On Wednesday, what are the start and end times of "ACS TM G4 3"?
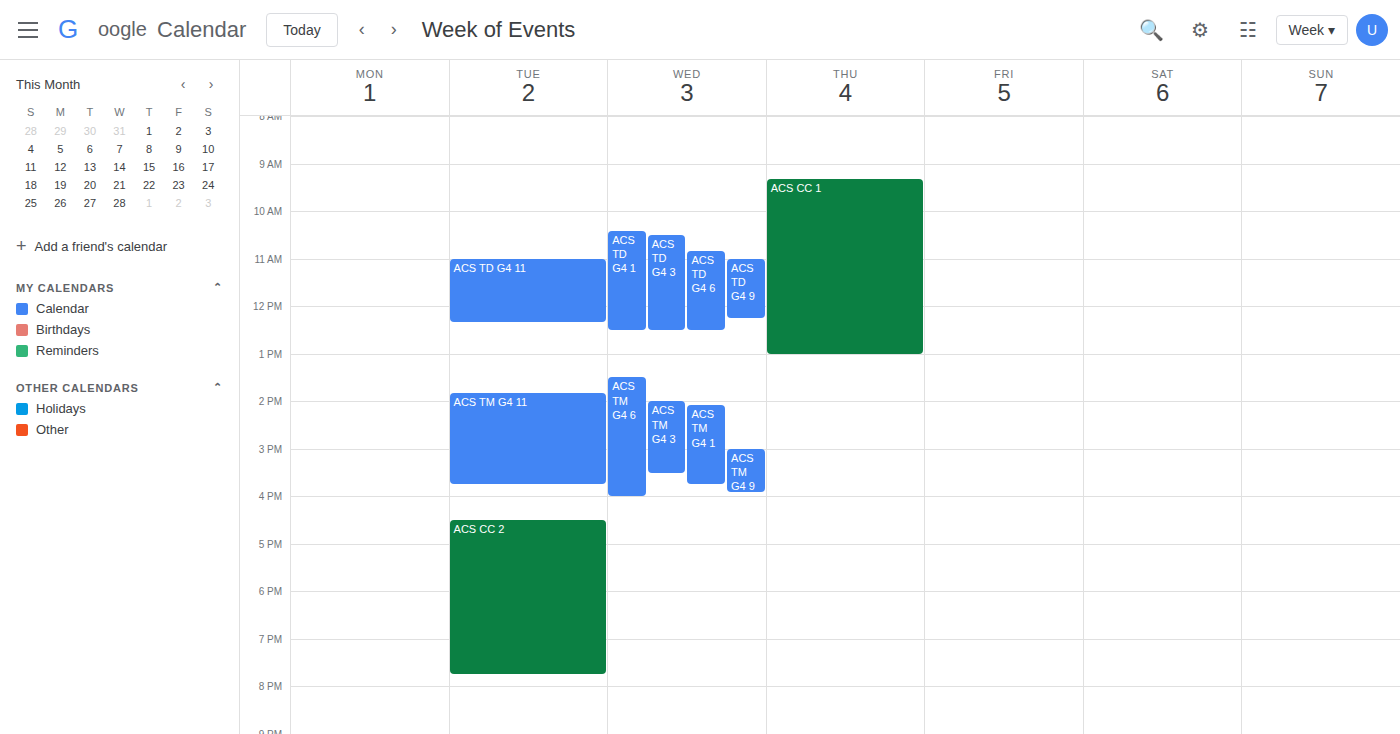
2:00 PM to 3:30 PM